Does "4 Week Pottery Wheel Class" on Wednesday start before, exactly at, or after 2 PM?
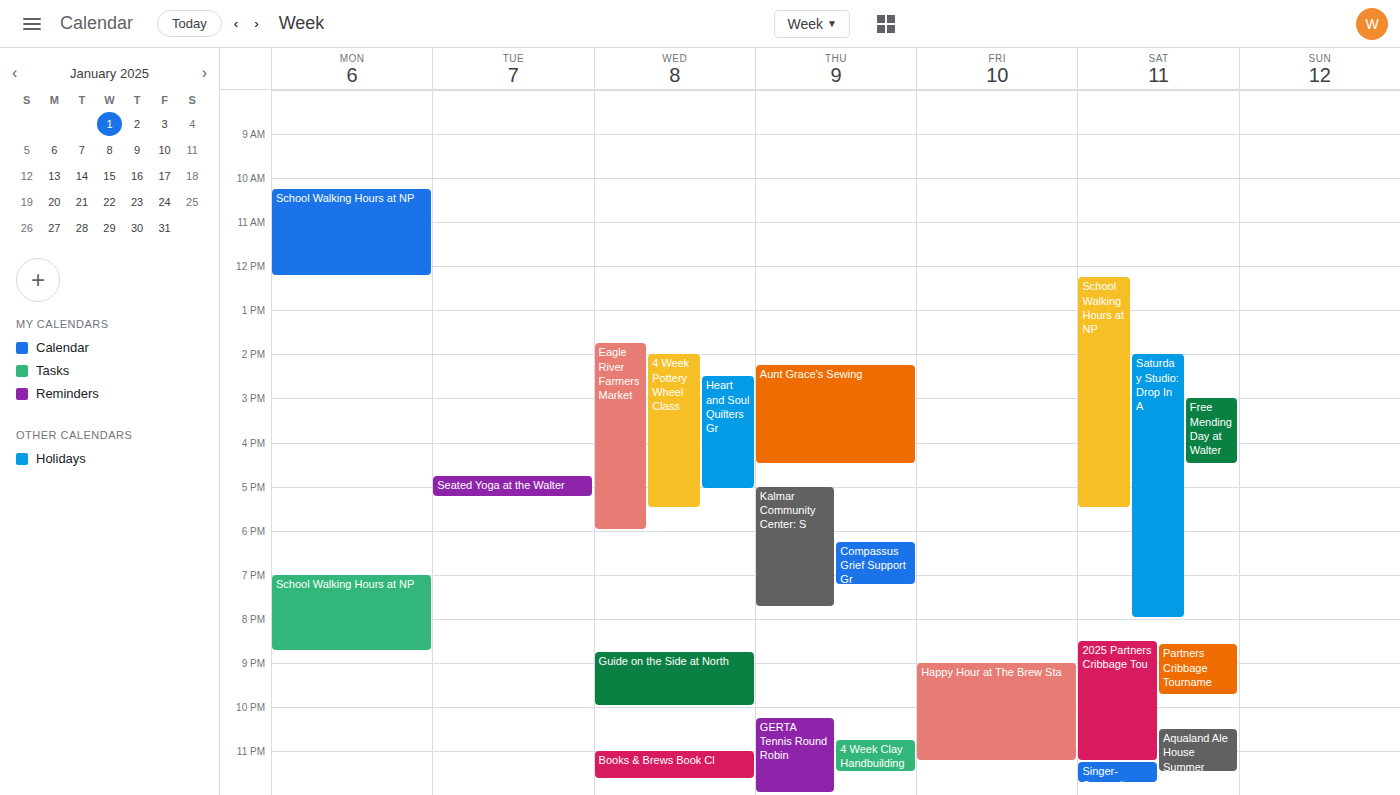
2:00 PM -- exactly at 2 PM, on the 2 PM line.